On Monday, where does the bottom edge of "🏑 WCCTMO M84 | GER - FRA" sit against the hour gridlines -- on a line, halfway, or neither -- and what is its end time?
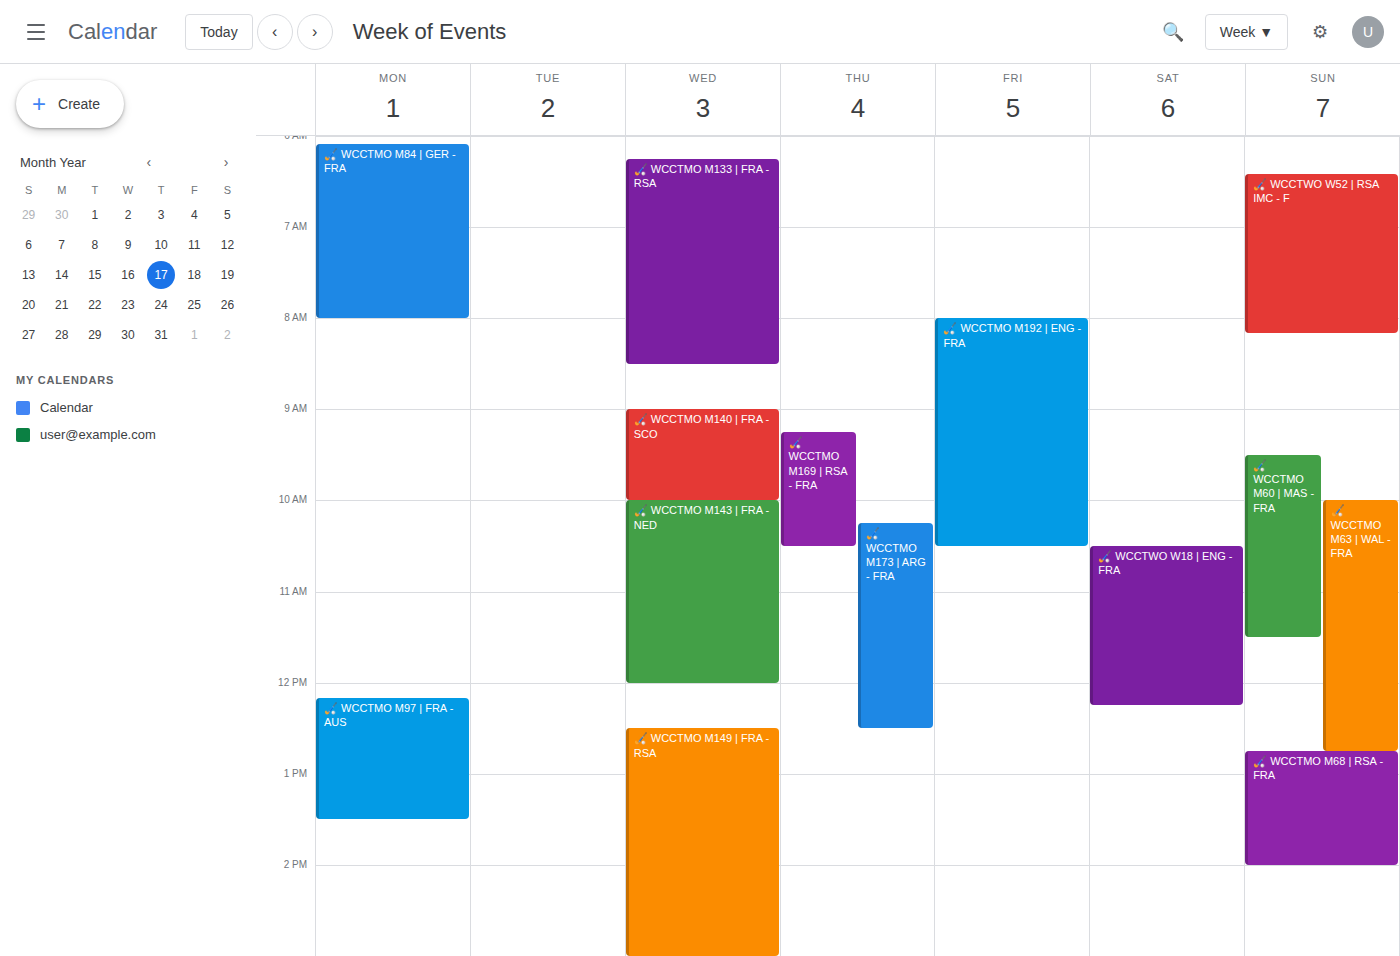
8:00 AM -- exactly on the 8 AM line.